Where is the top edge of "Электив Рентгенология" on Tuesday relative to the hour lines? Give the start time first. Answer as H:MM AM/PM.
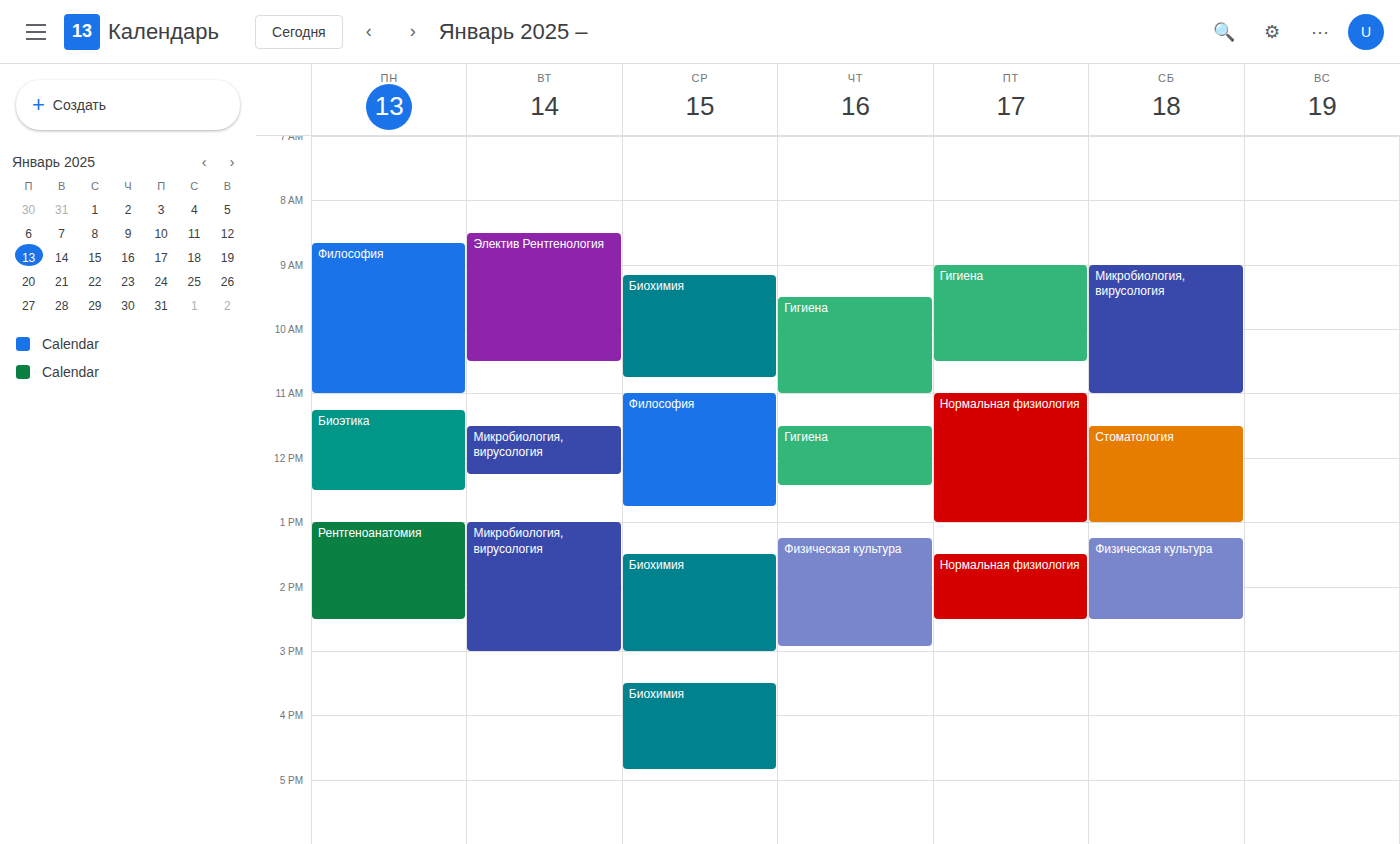
8:30 AM -- halfway between the 8 AM and 9 AM lines.